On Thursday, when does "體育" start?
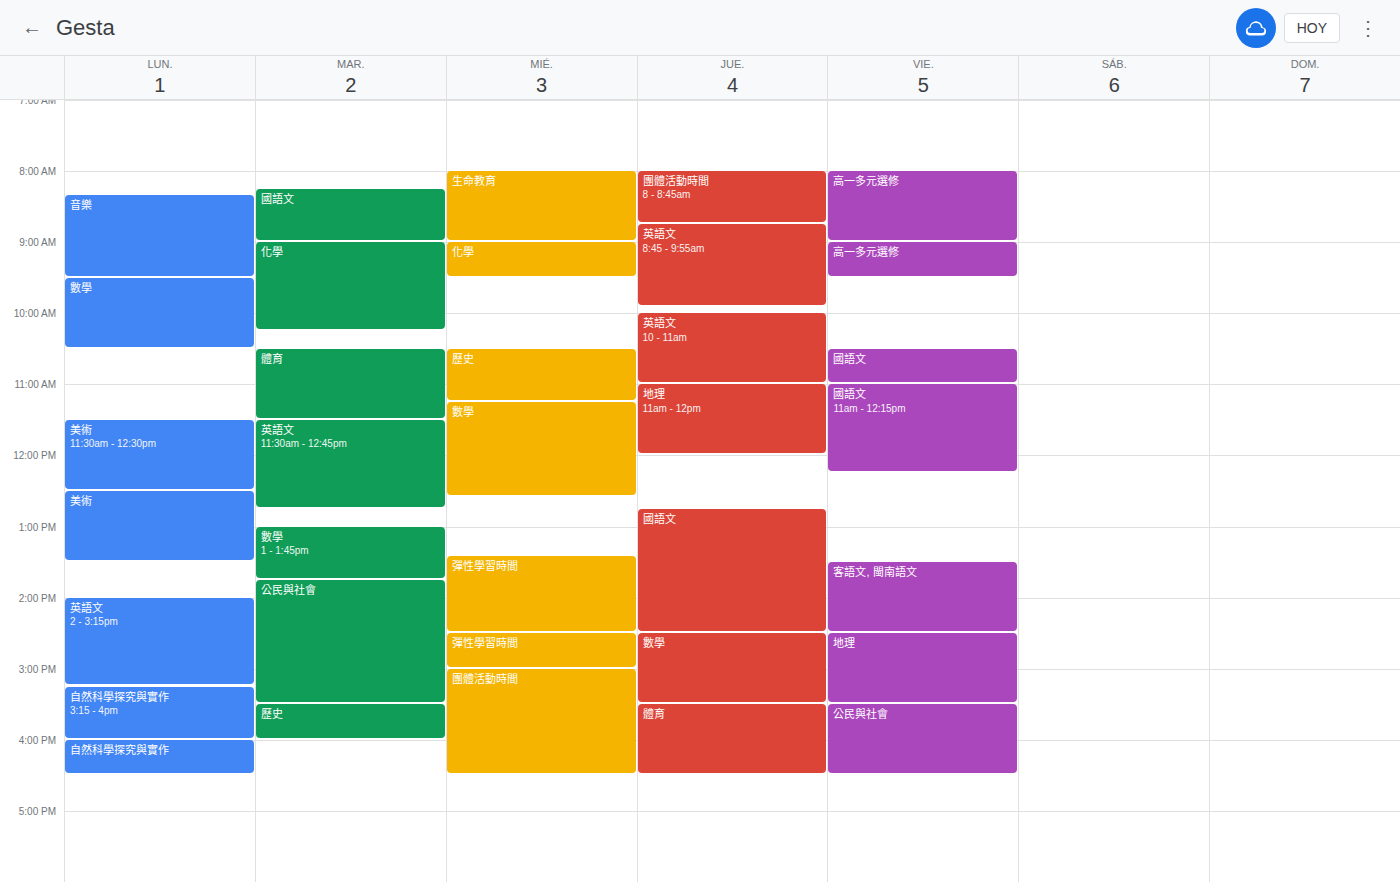
15:30